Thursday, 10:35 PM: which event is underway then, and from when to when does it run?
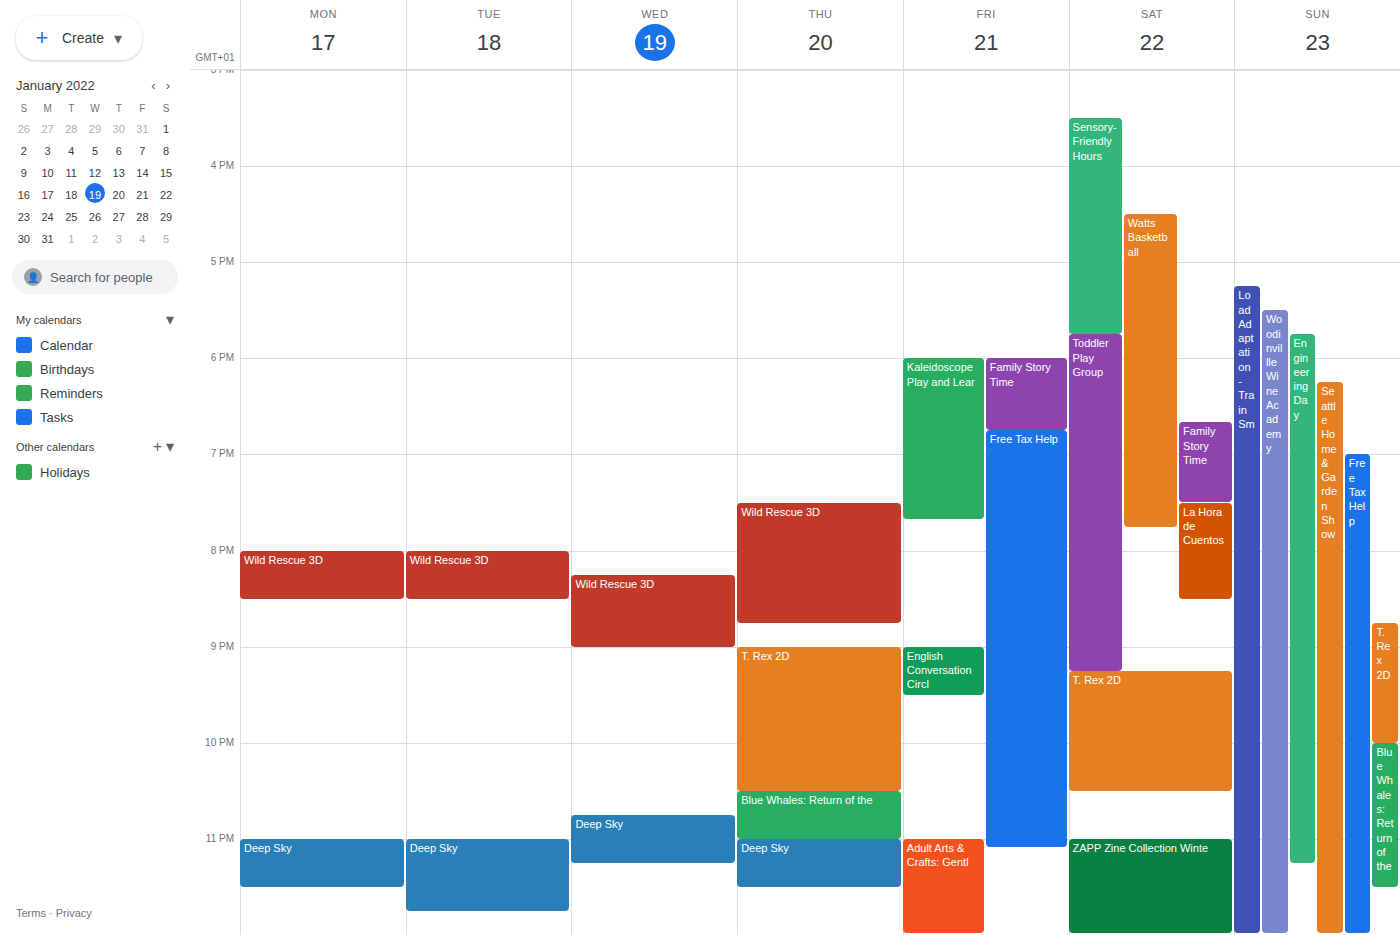
"Blue Whales: Return of the", 10:30 PM to 11:00 PM